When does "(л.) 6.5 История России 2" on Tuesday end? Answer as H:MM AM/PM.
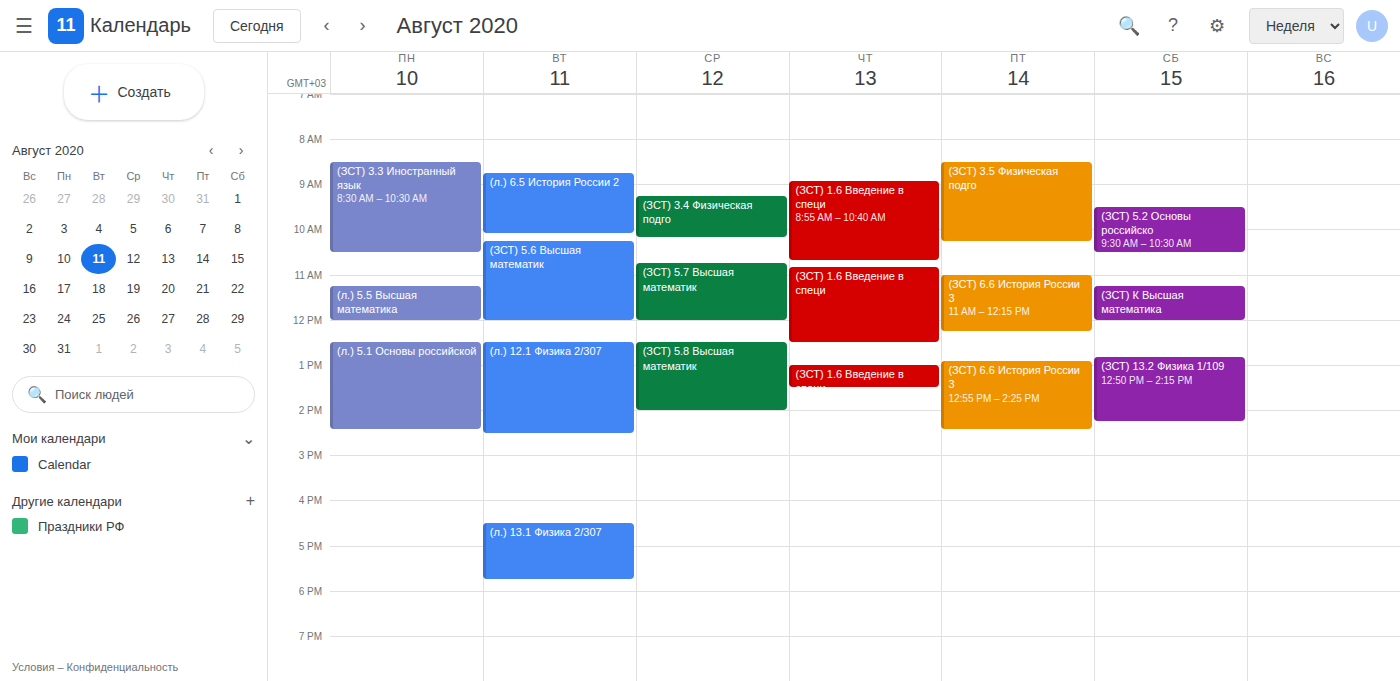
10:05 AM